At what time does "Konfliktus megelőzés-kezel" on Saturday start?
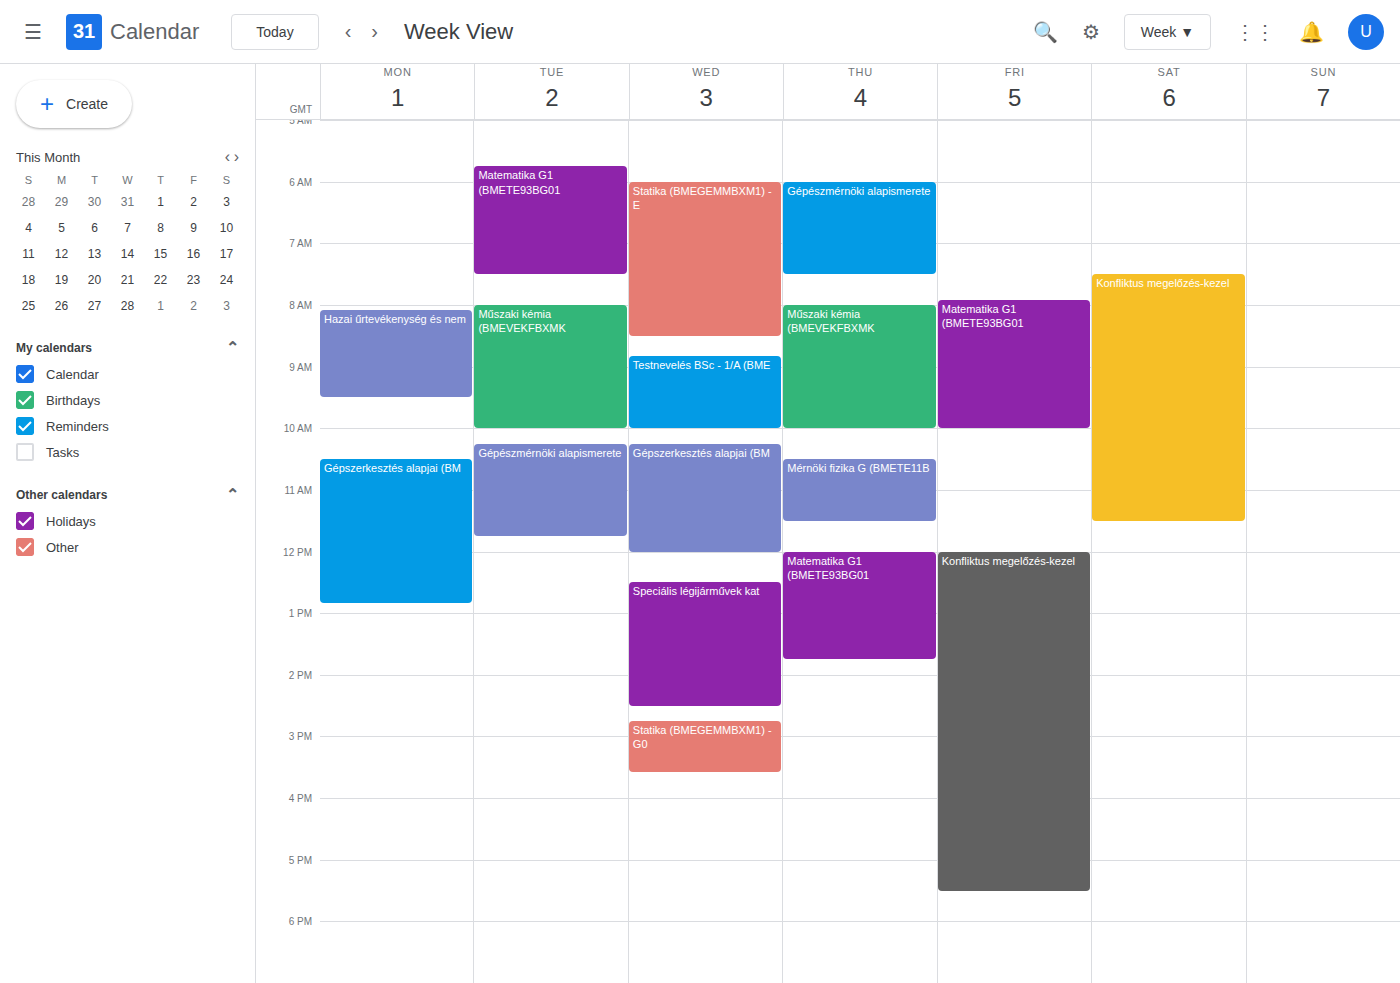
7:30 AM